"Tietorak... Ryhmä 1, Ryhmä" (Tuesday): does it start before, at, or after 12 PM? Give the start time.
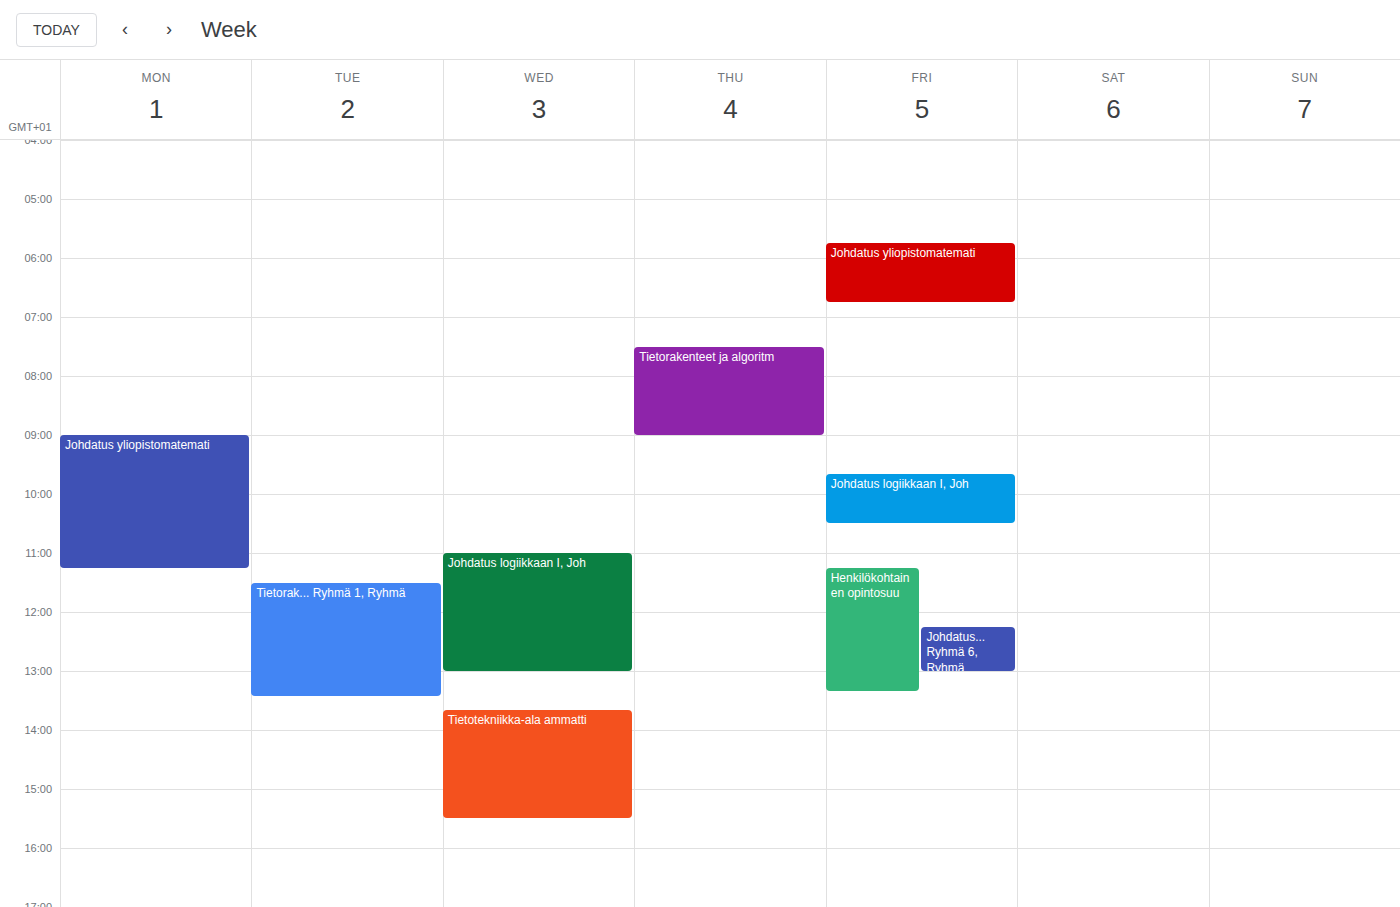
11:30 AM -- before 12 PM, 30 minutes above the 12 PM line.